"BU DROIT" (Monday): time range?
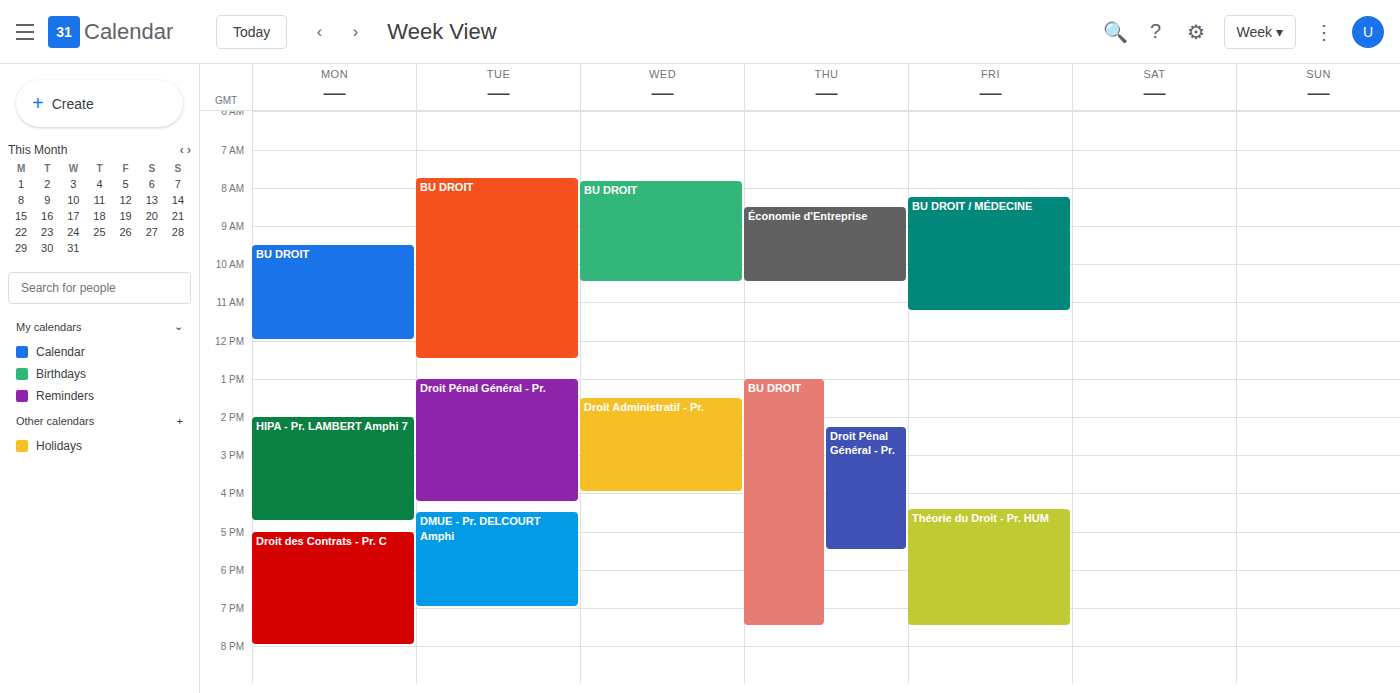
9:30 AM to 12:00 PM